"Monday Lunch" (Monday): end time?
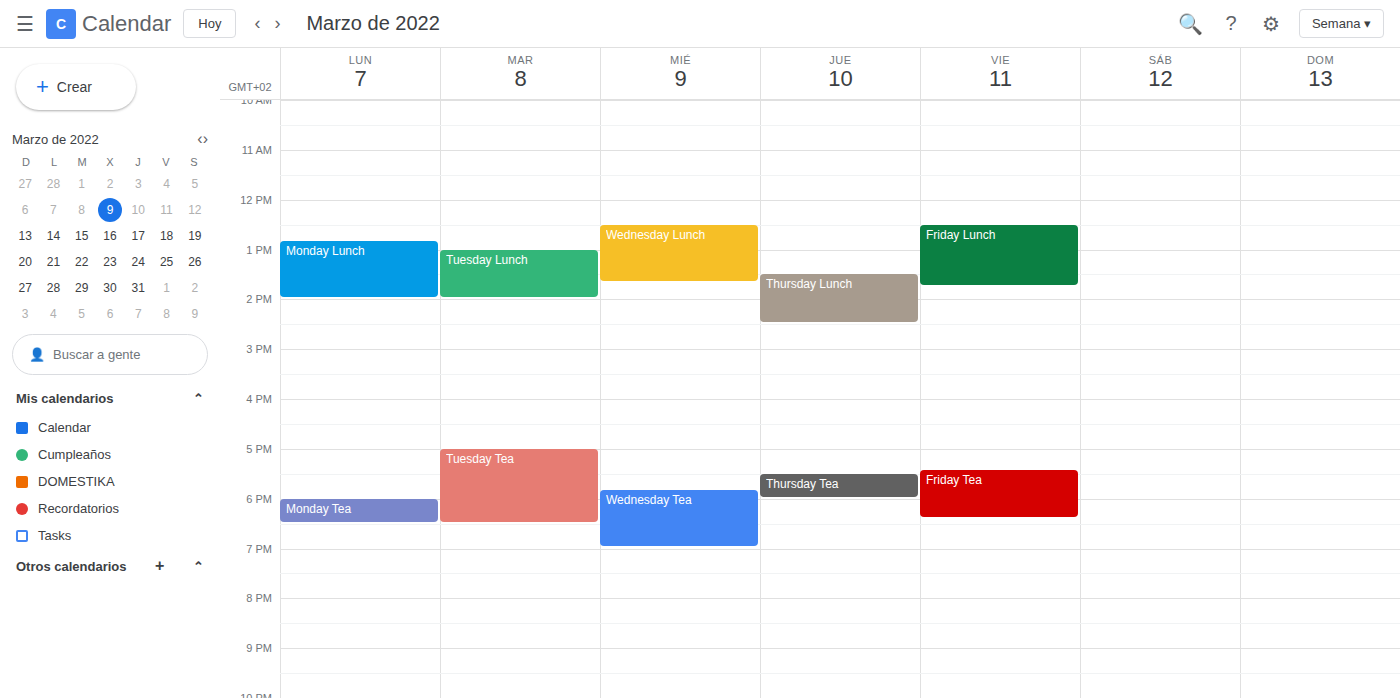
2:00 PM